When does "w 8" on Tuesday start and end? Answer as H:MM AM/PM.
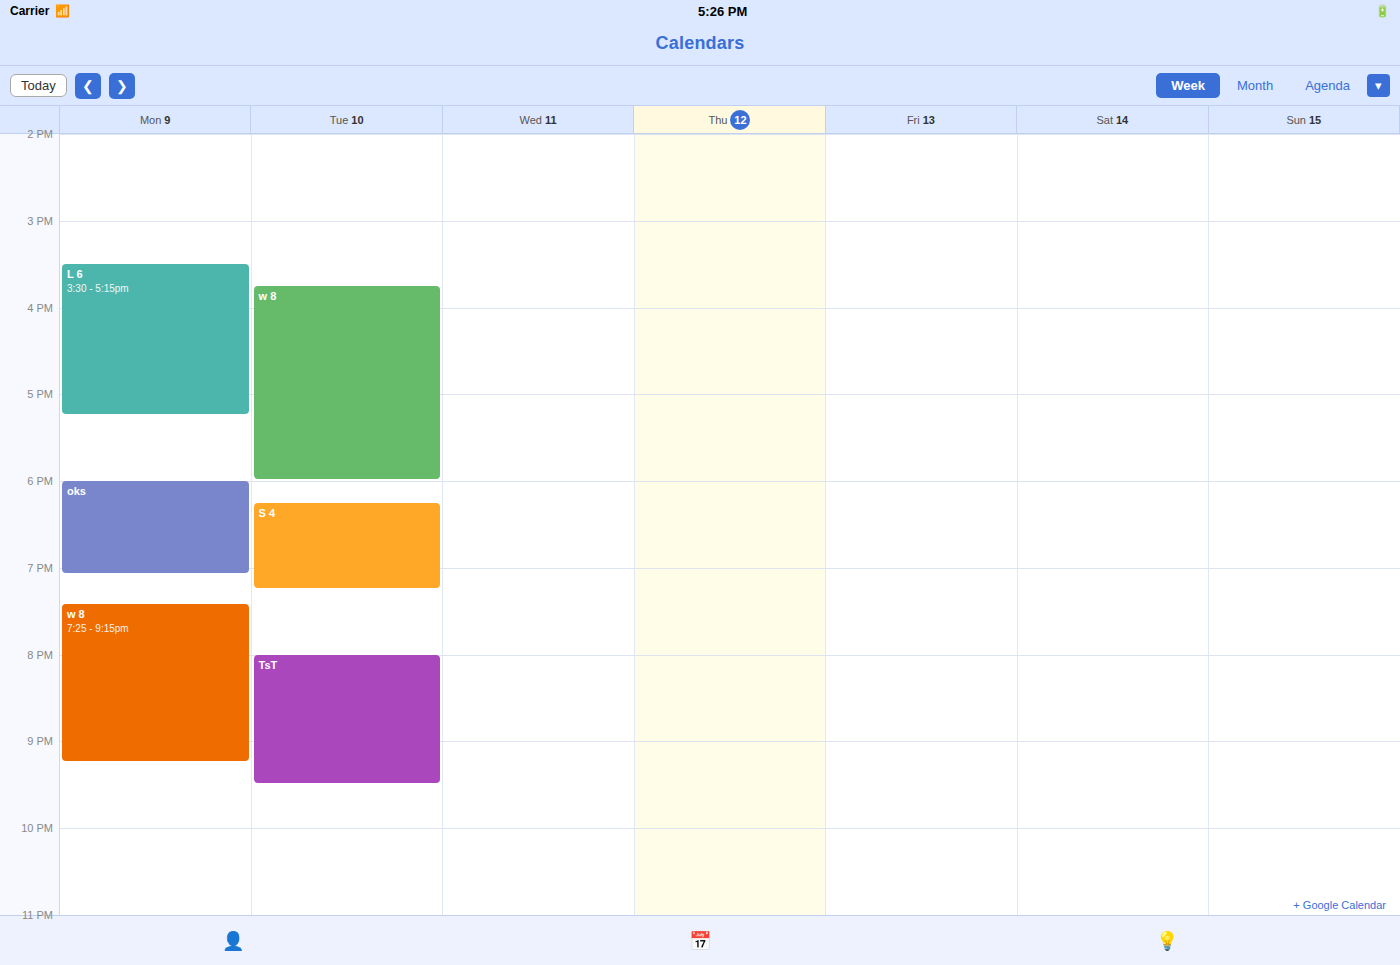
3:45 PM to 6:00 PM